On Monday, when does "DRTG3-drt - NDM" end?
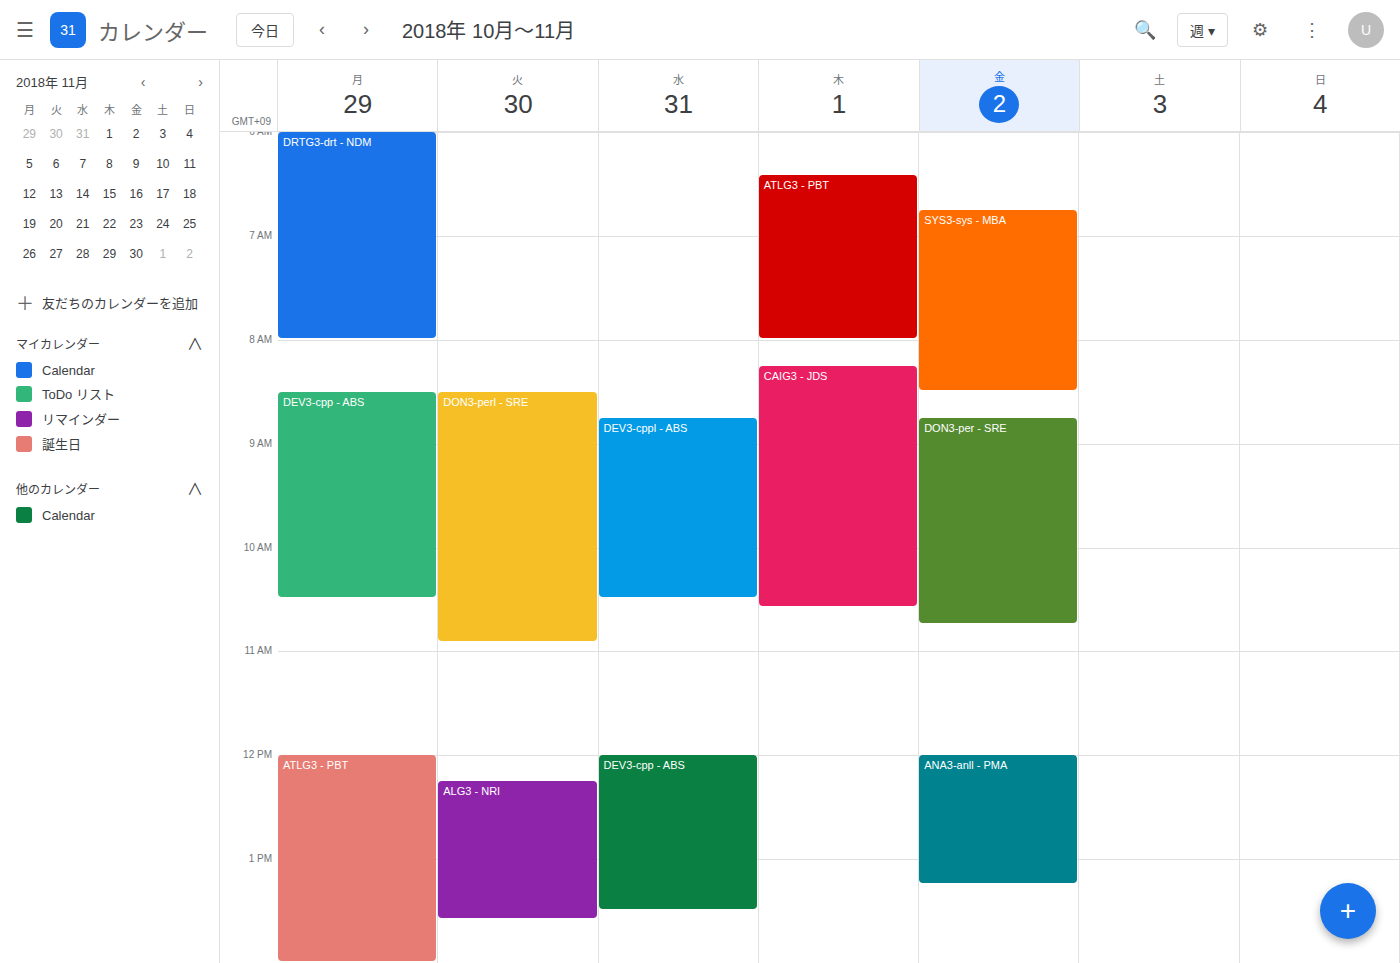
8:00 AM